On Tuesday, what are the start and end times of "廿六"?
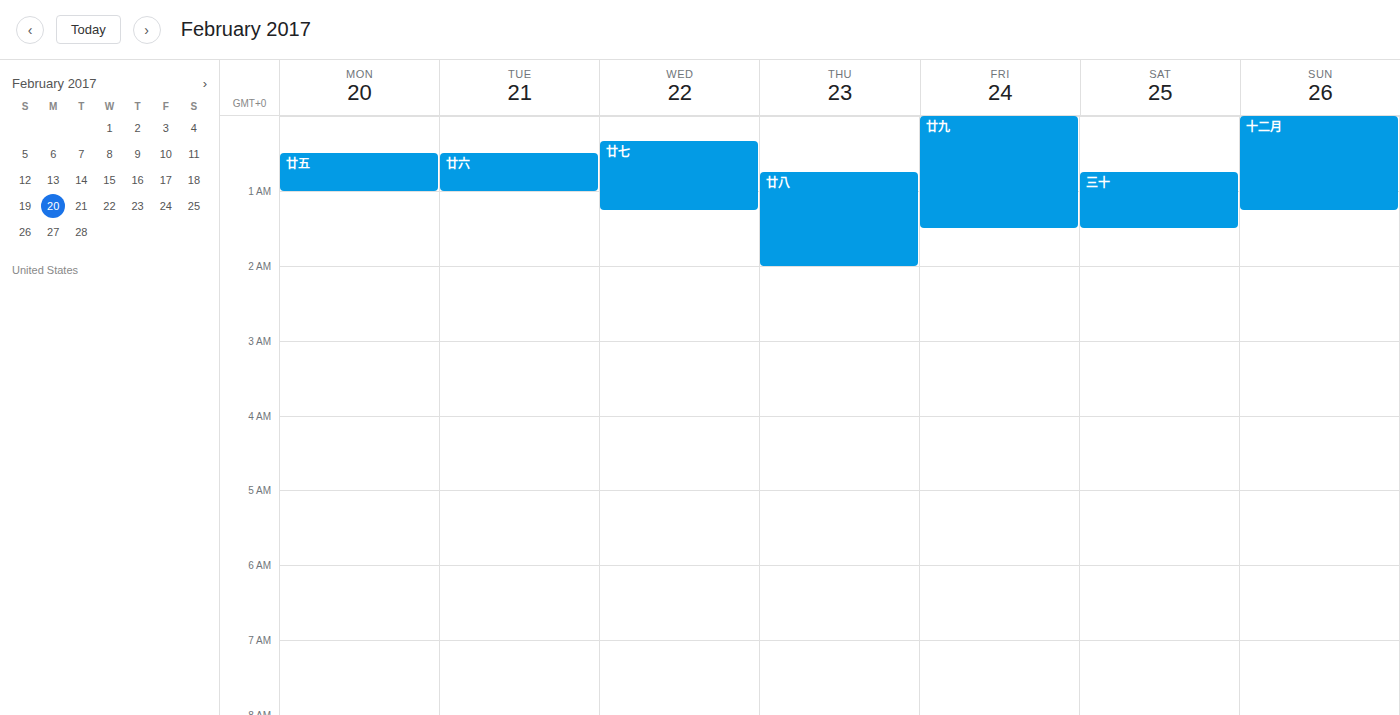
00:30 to 01:00